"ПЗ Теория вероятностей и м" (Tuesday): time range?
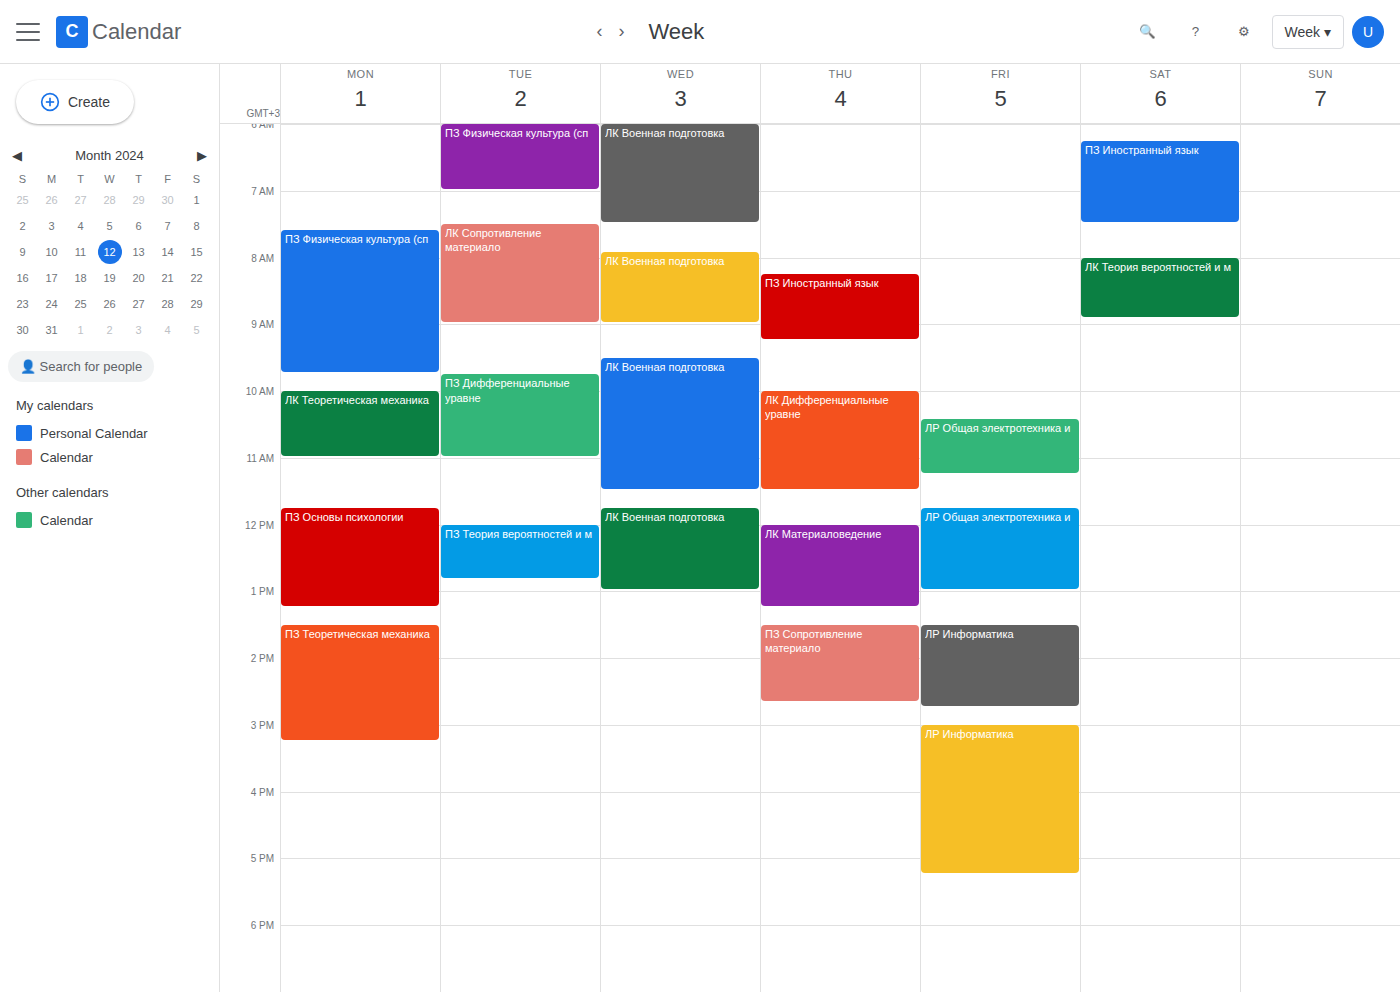
12:00 PM to 12:50 PM